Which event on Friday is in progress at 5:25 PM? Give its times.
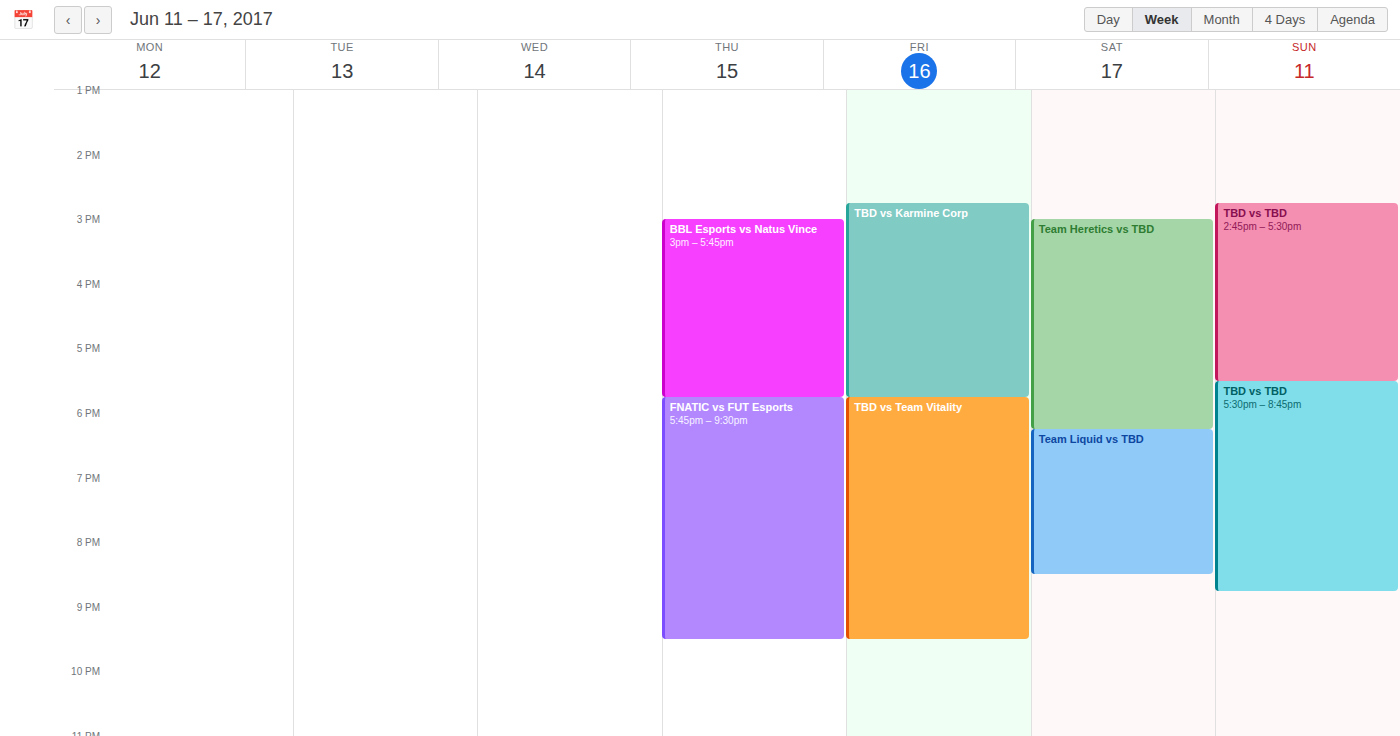
"TBD vs Karmine Corp", 2:45 PM to 5:45 PM